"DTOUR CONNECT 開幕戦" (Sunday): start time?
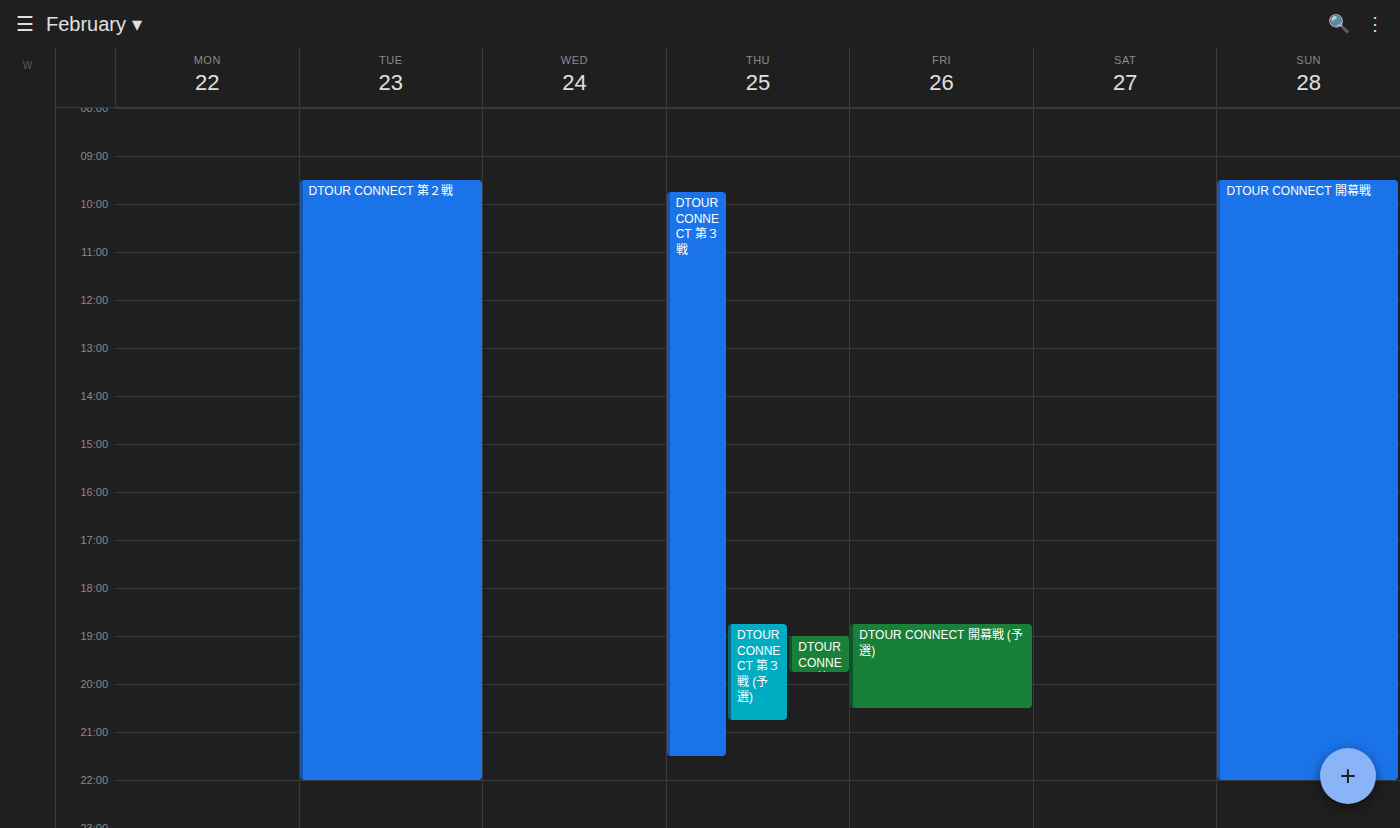
9:30 AM